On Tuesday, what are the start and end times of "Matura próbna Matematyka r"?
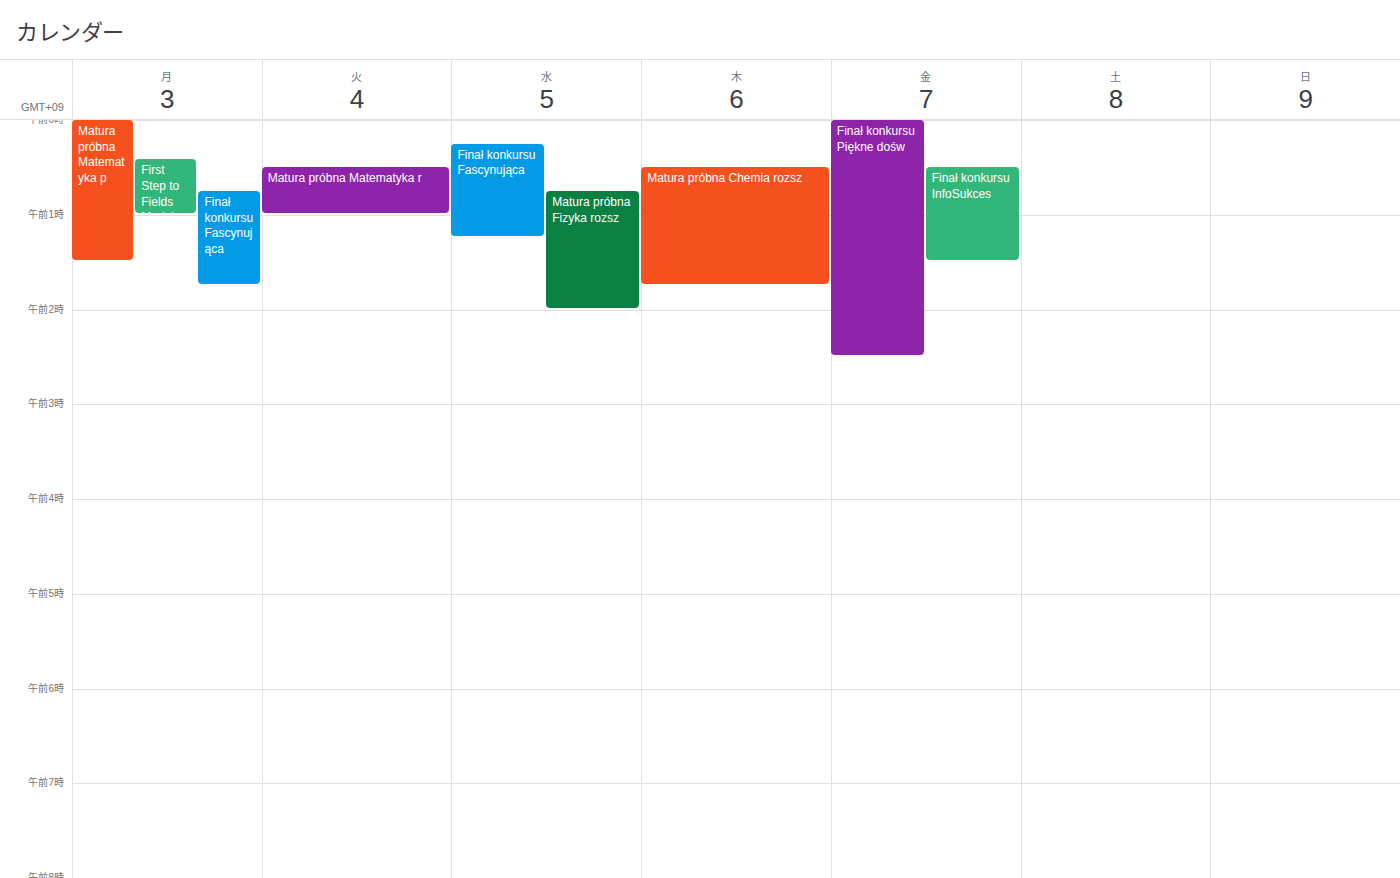
12:30 AM to 1:00 AM